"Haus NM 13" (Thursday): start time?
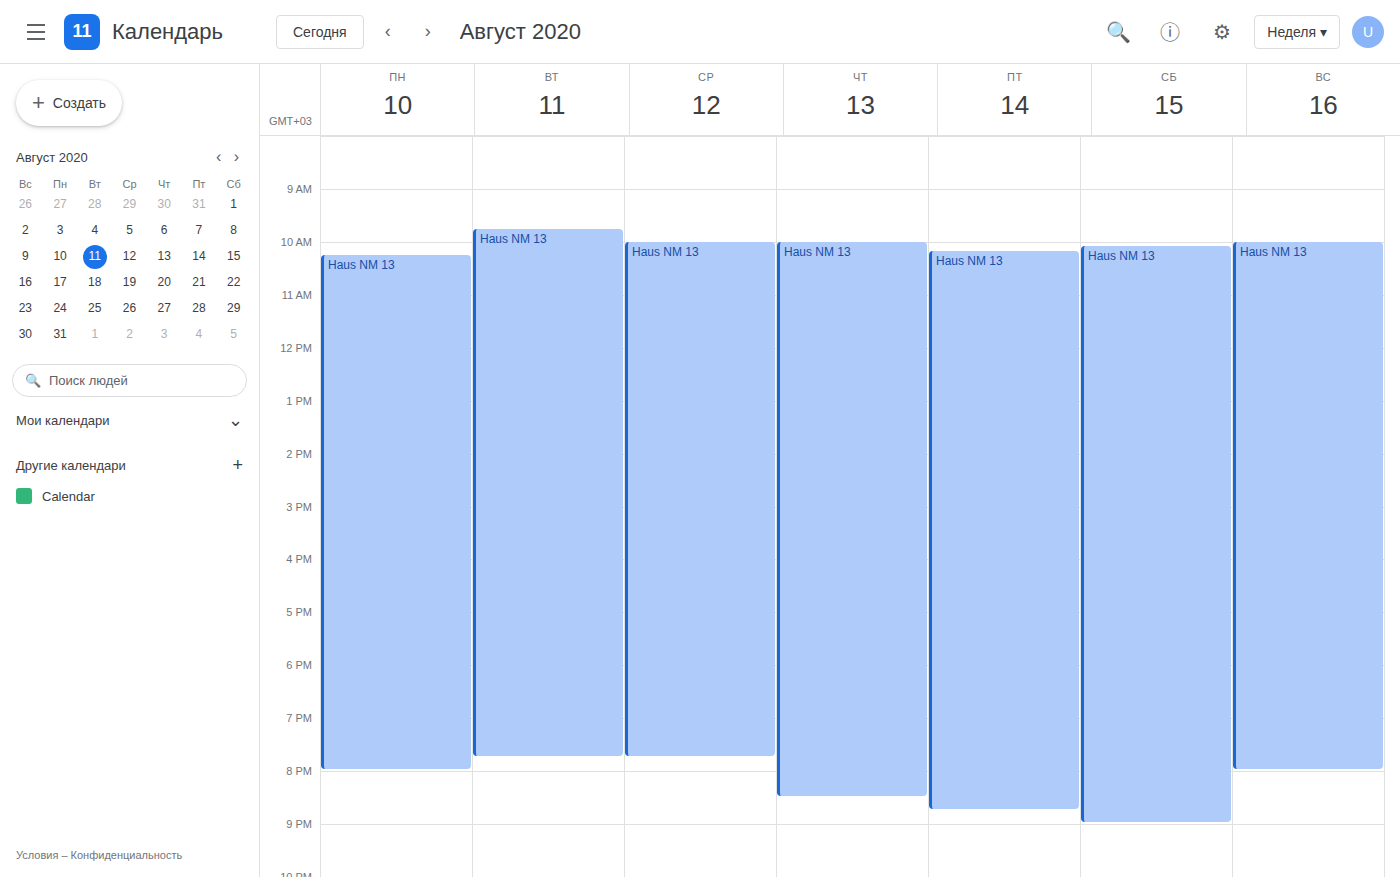
10:00 AM